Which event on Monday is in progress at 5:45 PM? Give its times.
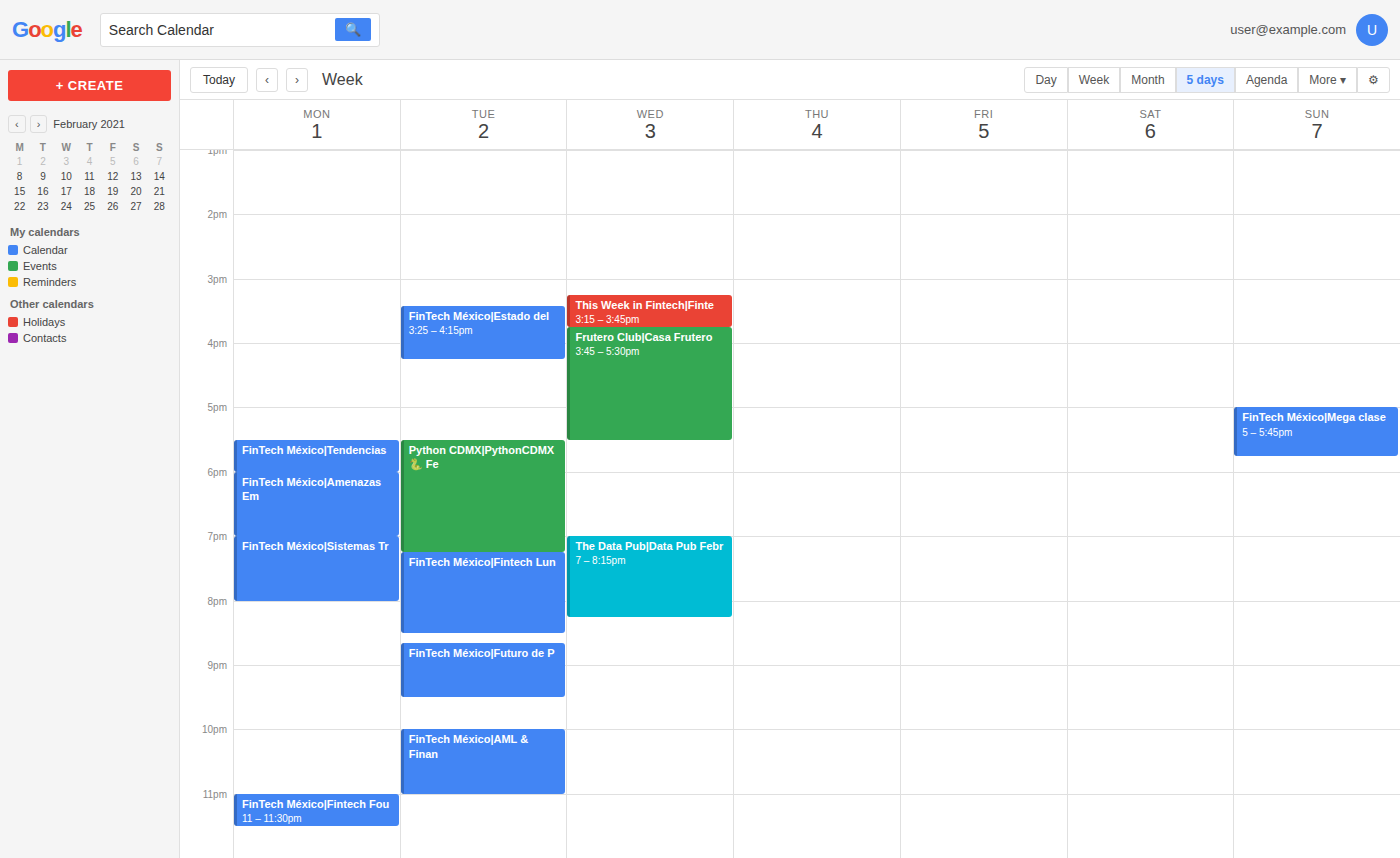
"FinTech México|Tendencias", 5:30 PM to 6:00 PM